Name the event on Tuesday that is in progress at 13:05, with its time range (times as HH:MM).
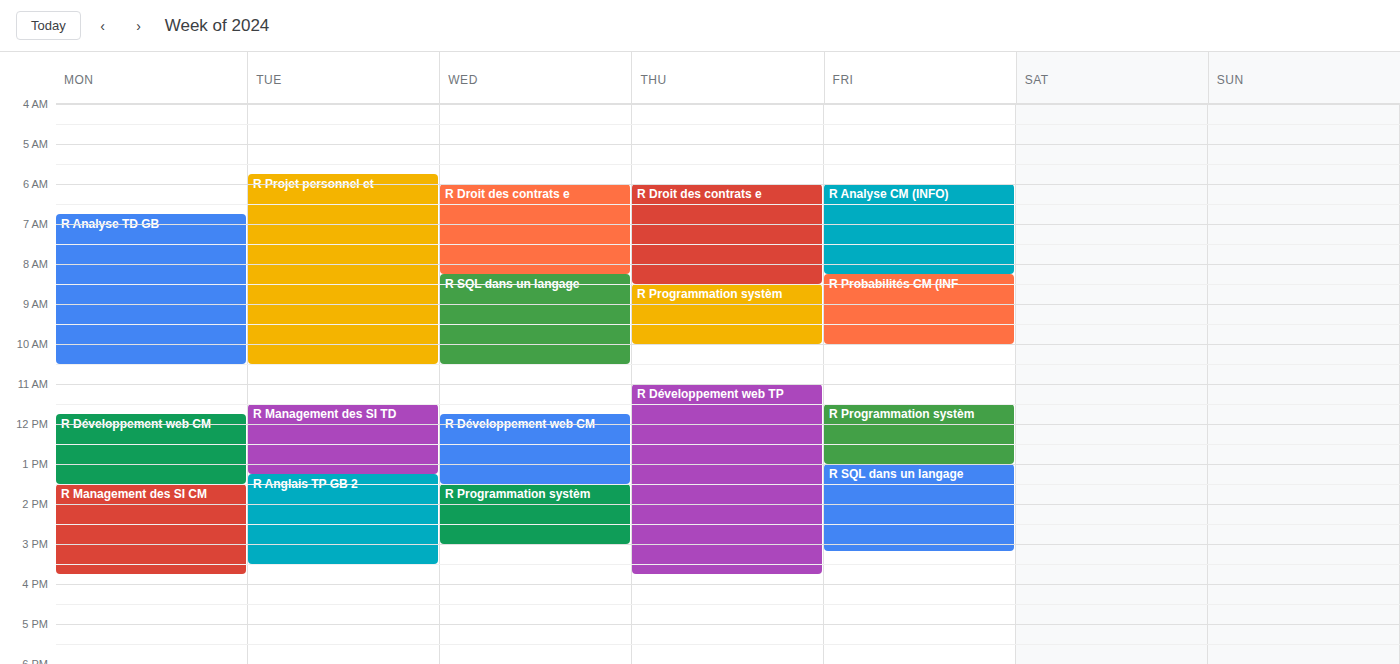
"R Management des SI TD", 11:30 to 13:15